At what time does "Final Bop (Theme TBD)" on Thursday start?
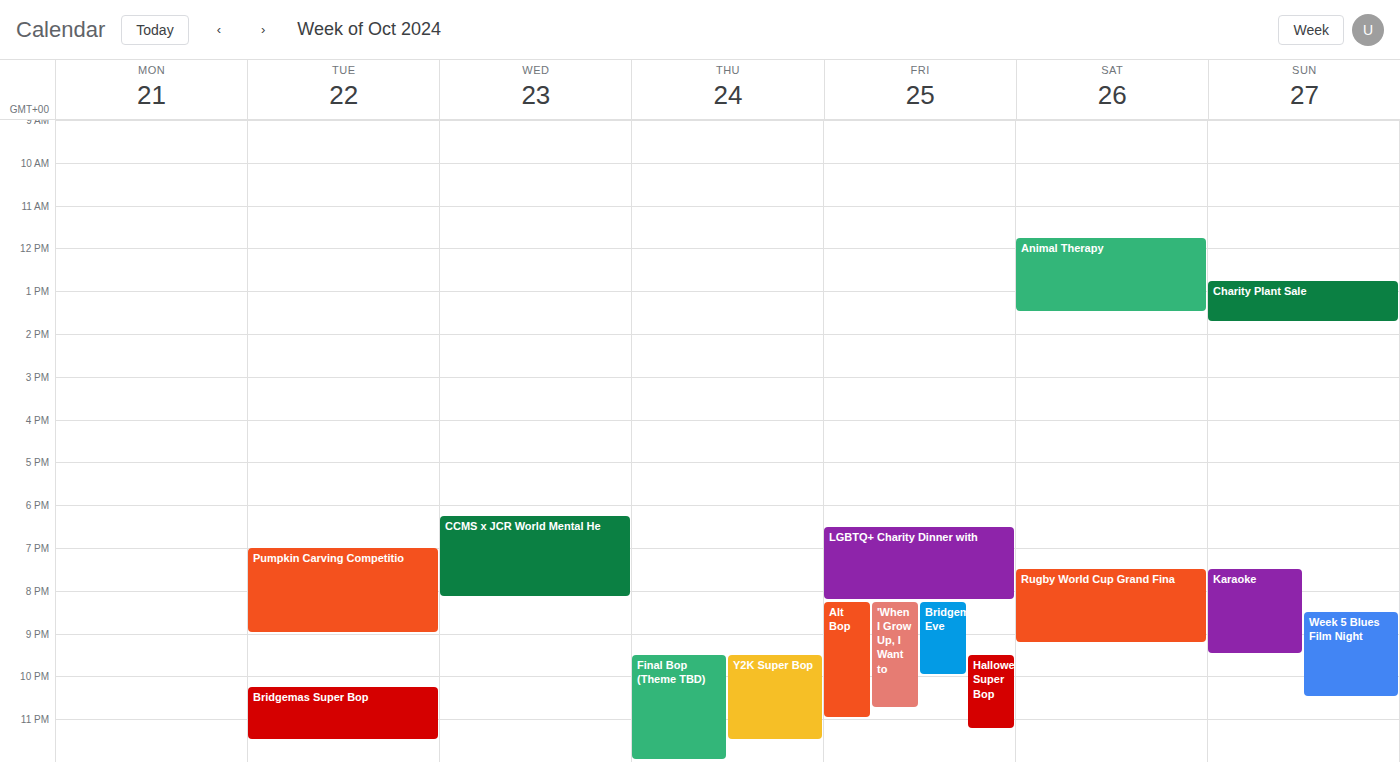
9:30 PM